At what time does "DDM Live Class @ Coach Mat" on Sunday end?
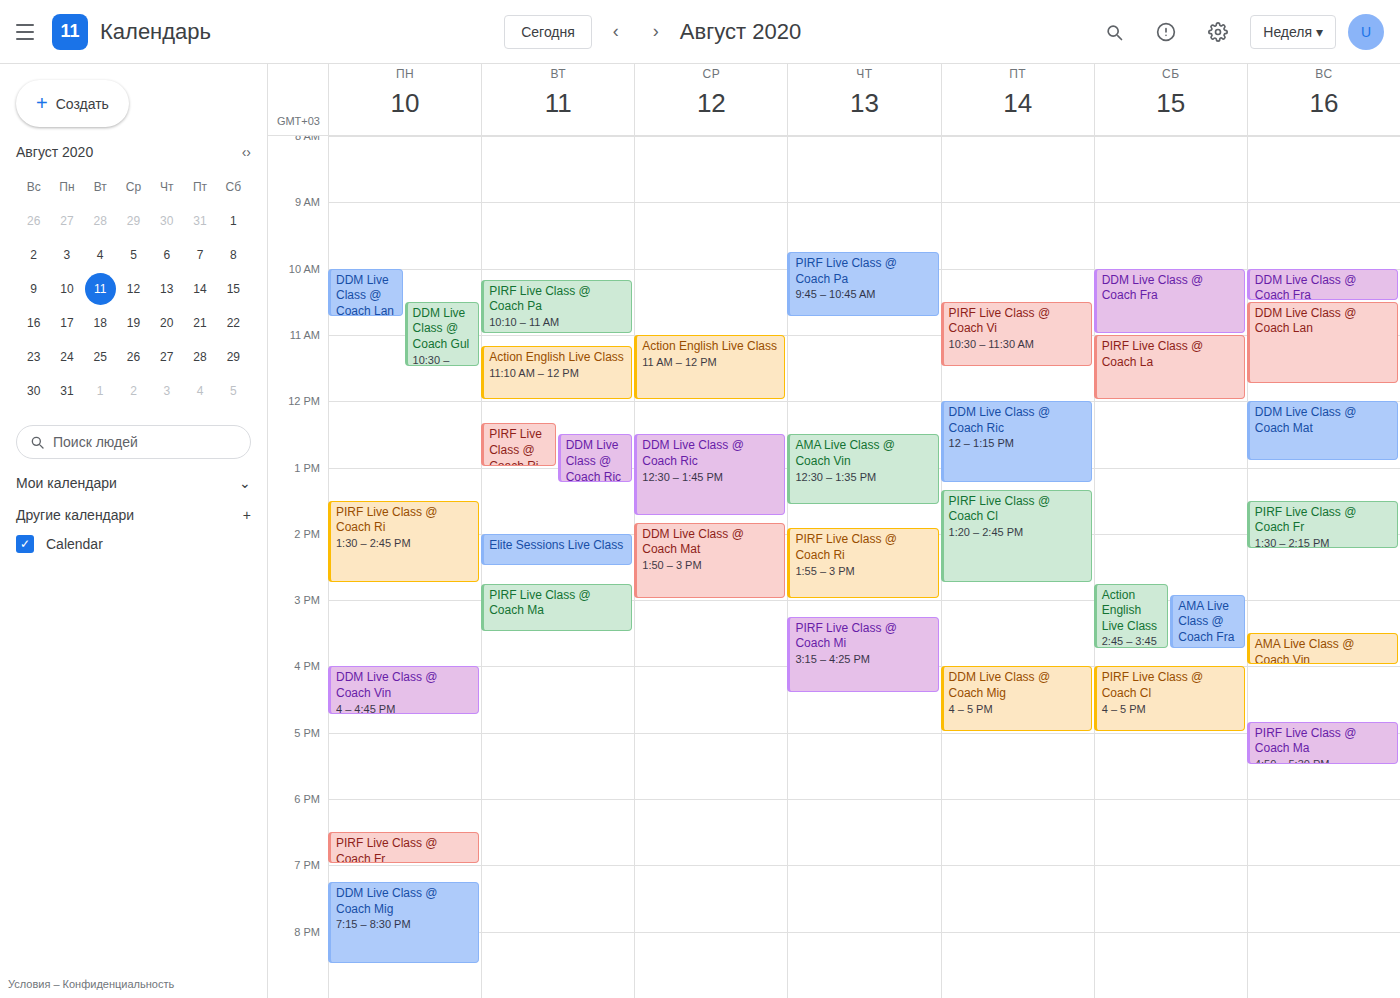
12:55 PM